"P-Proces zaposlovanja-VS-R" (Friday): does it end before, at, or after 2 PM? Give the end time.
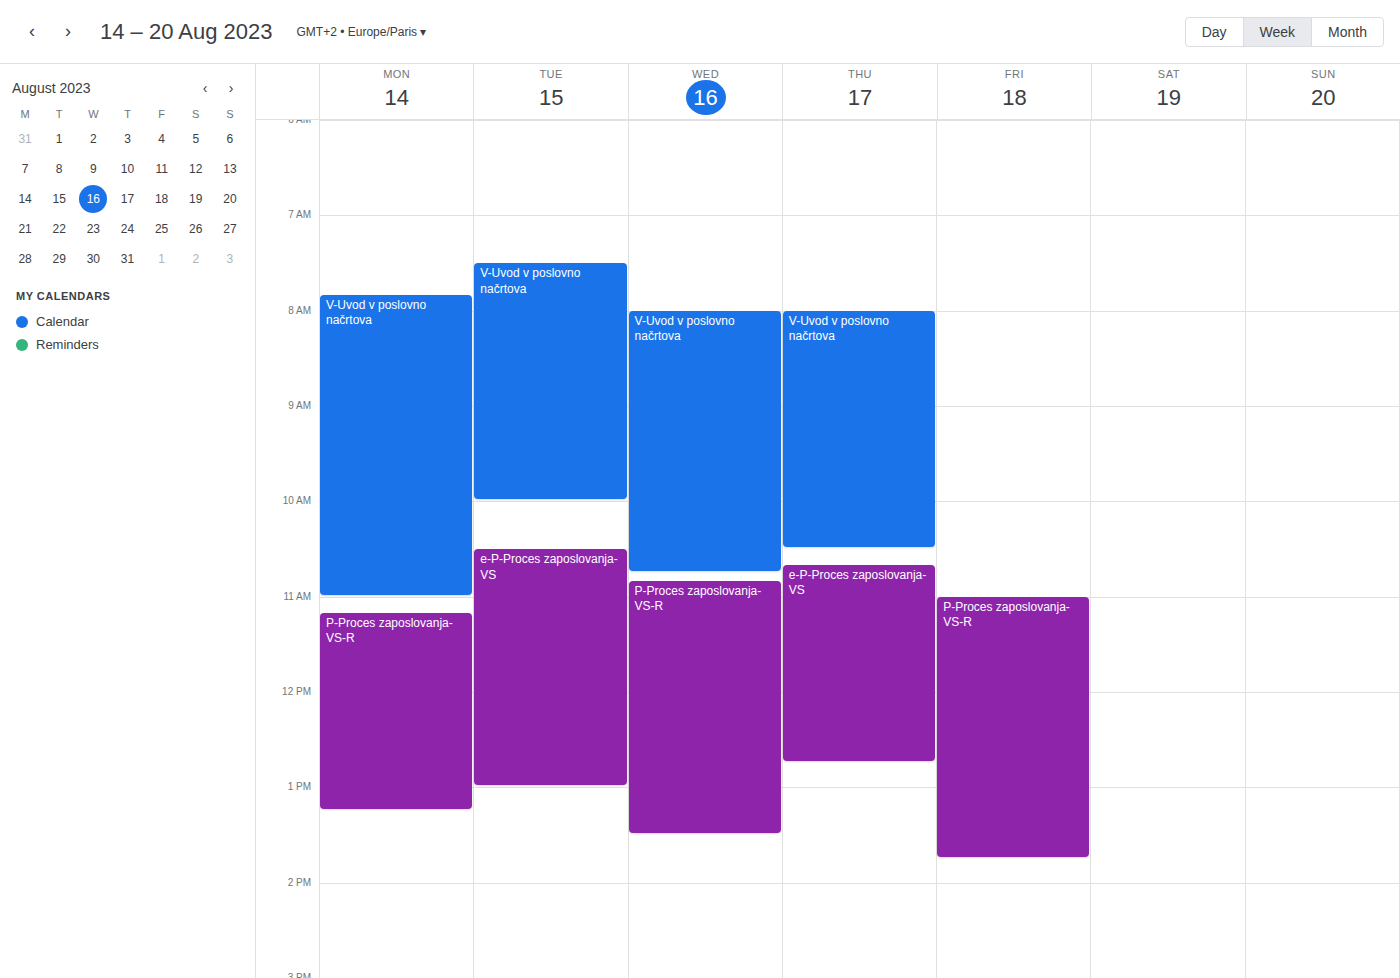
1:45 PM -- before 2 PM, 15 minutes above the 2 PM line.